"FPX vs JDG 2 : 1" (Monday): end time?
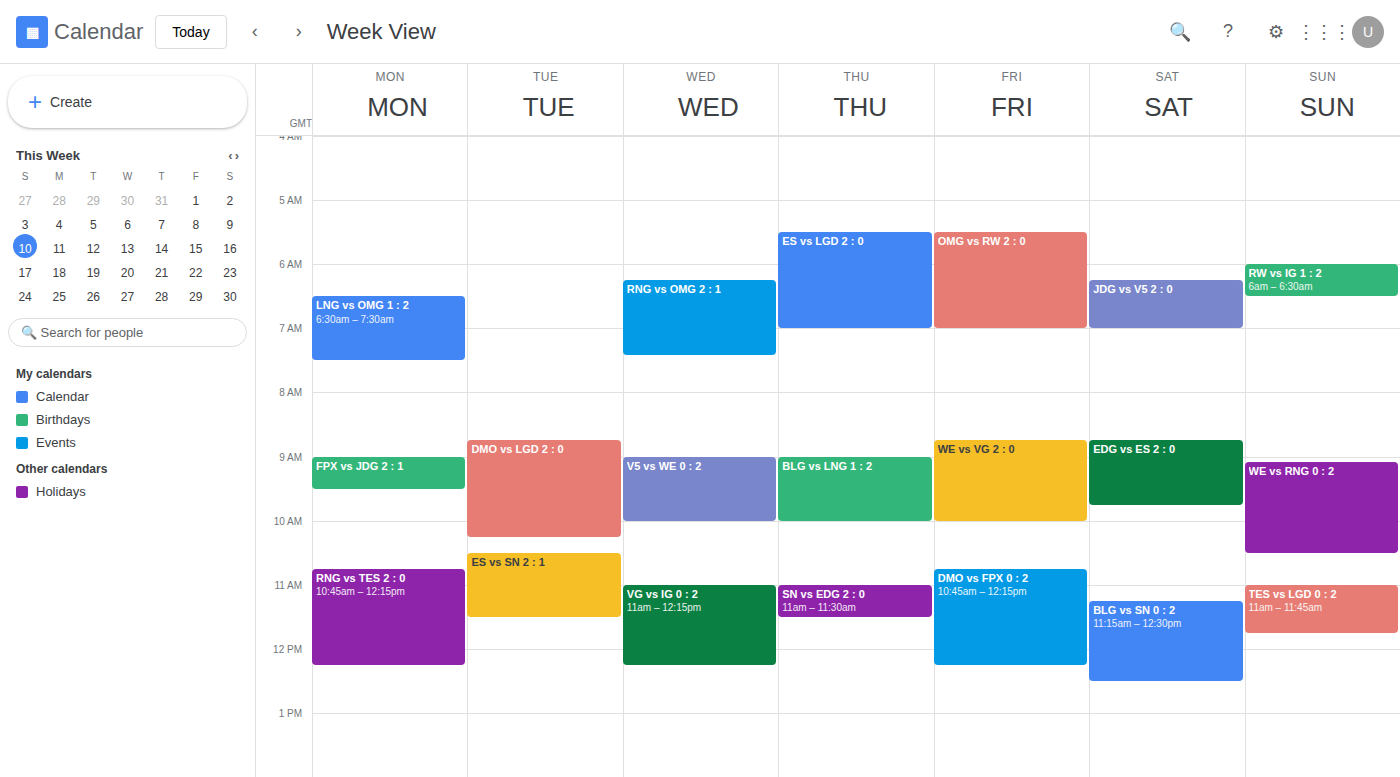
09:30